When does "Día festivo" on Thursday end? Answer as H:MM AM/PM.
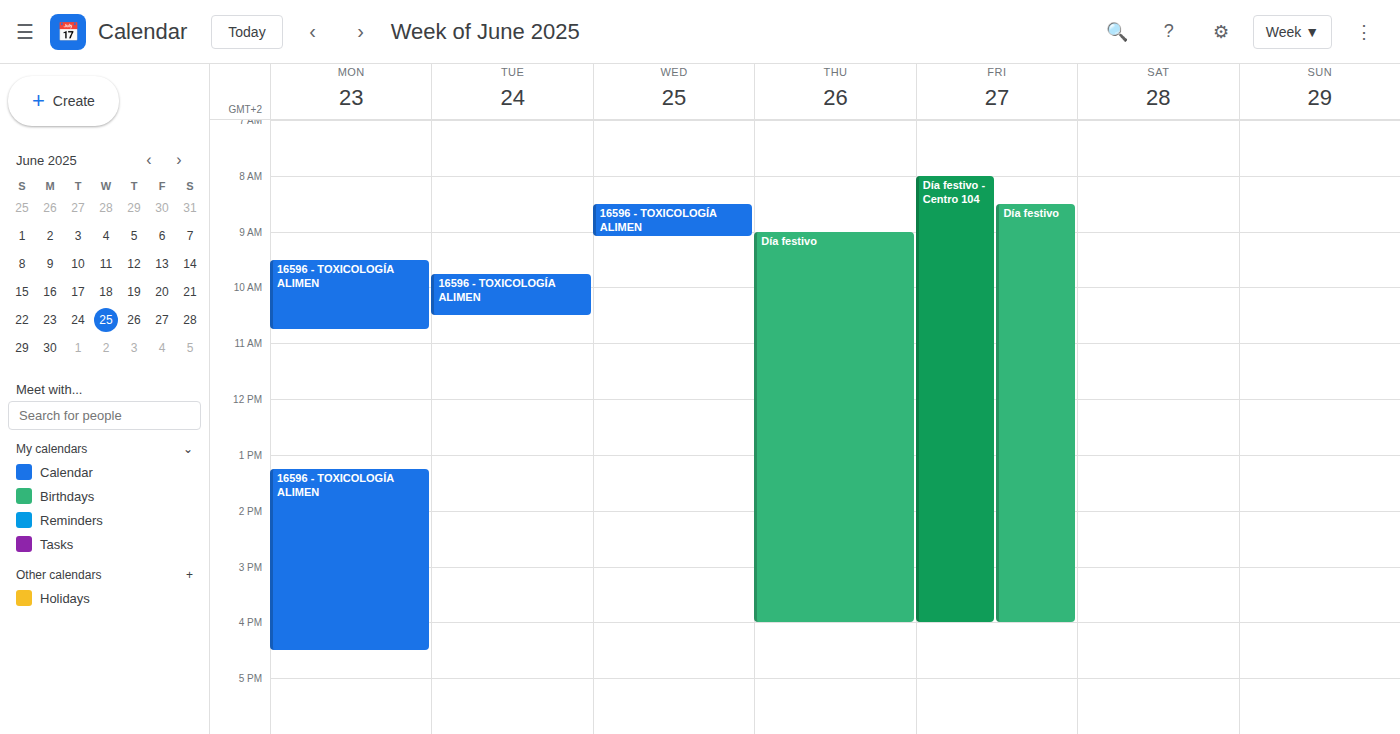
4:00 PM